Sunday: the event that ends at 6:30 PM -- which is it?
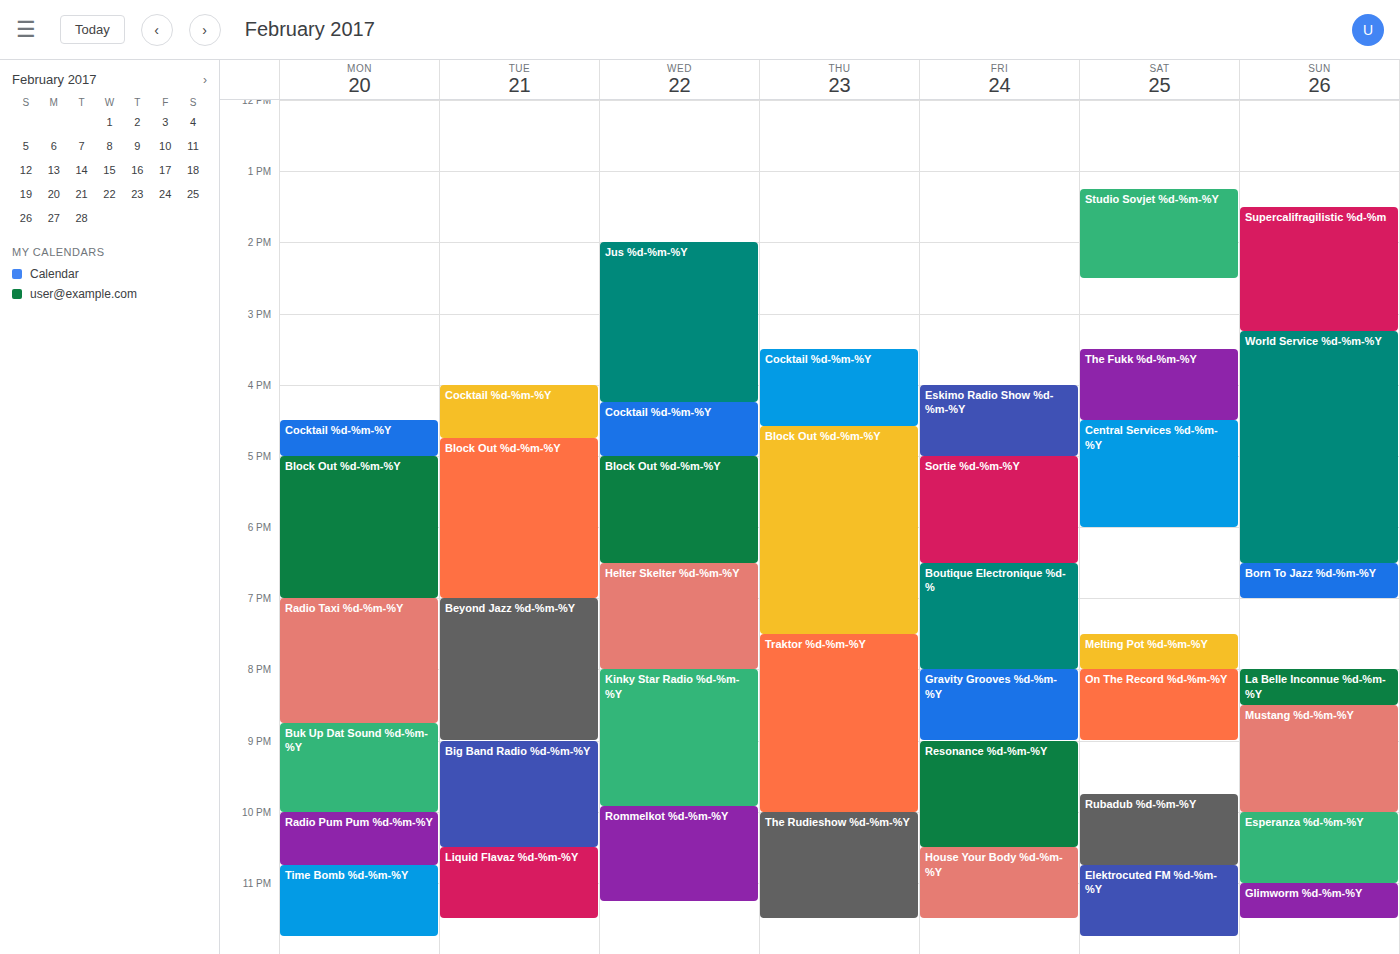
"World Service %d-%m-%Y"